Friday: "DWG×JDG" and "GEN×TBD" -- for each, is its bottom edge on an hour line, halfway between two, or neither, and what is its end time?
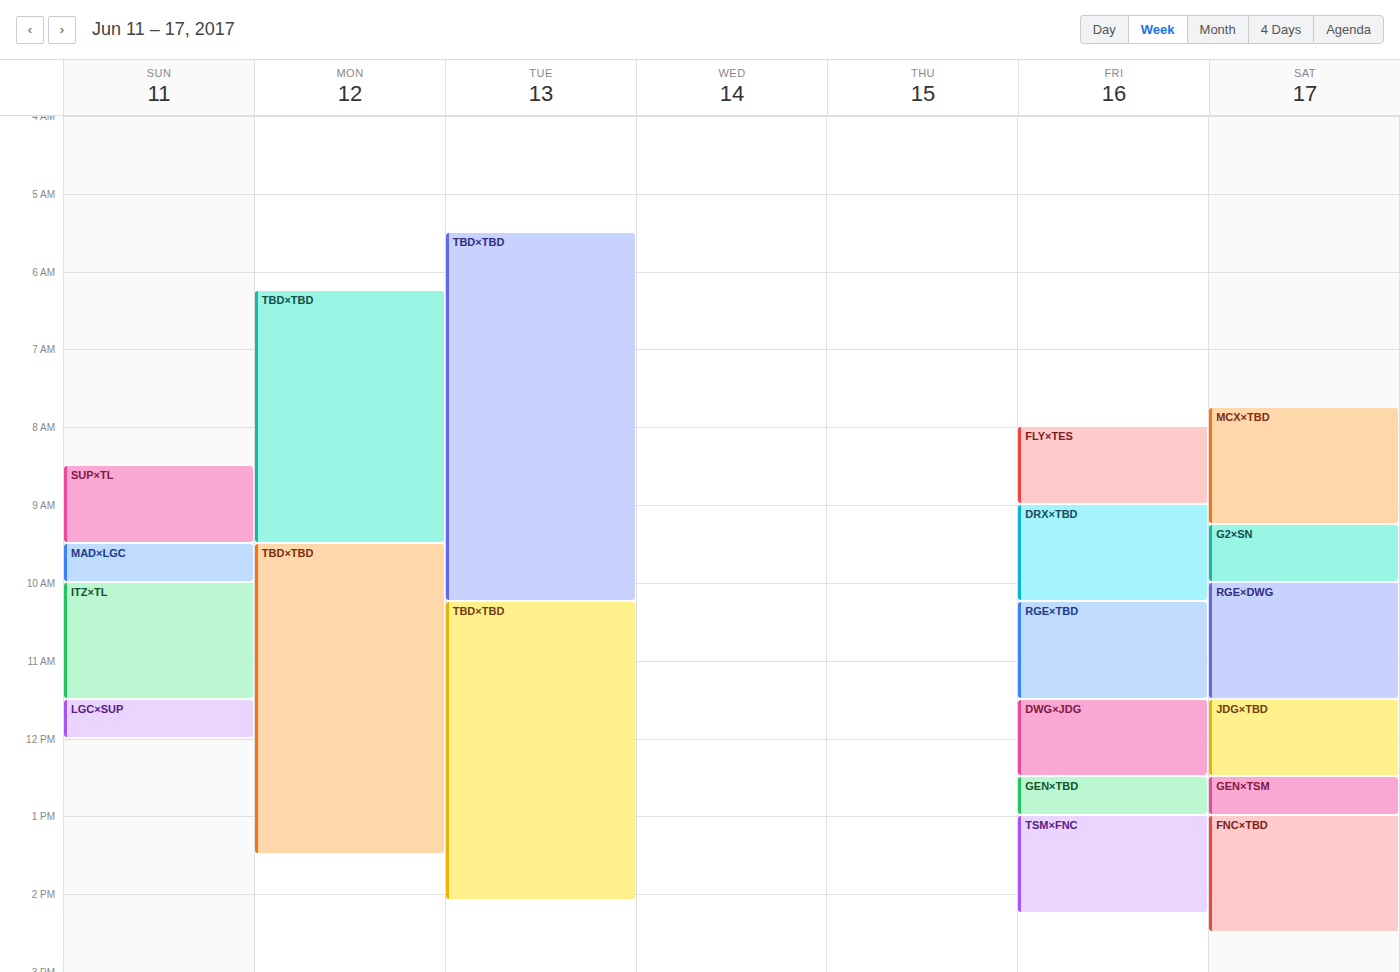
"DWG×JDG": 12:30 PM, halfway between the 12 PM and 1 PM lines. "GEN×TBD": 1:00 PM, exactly on the 1 PM line.